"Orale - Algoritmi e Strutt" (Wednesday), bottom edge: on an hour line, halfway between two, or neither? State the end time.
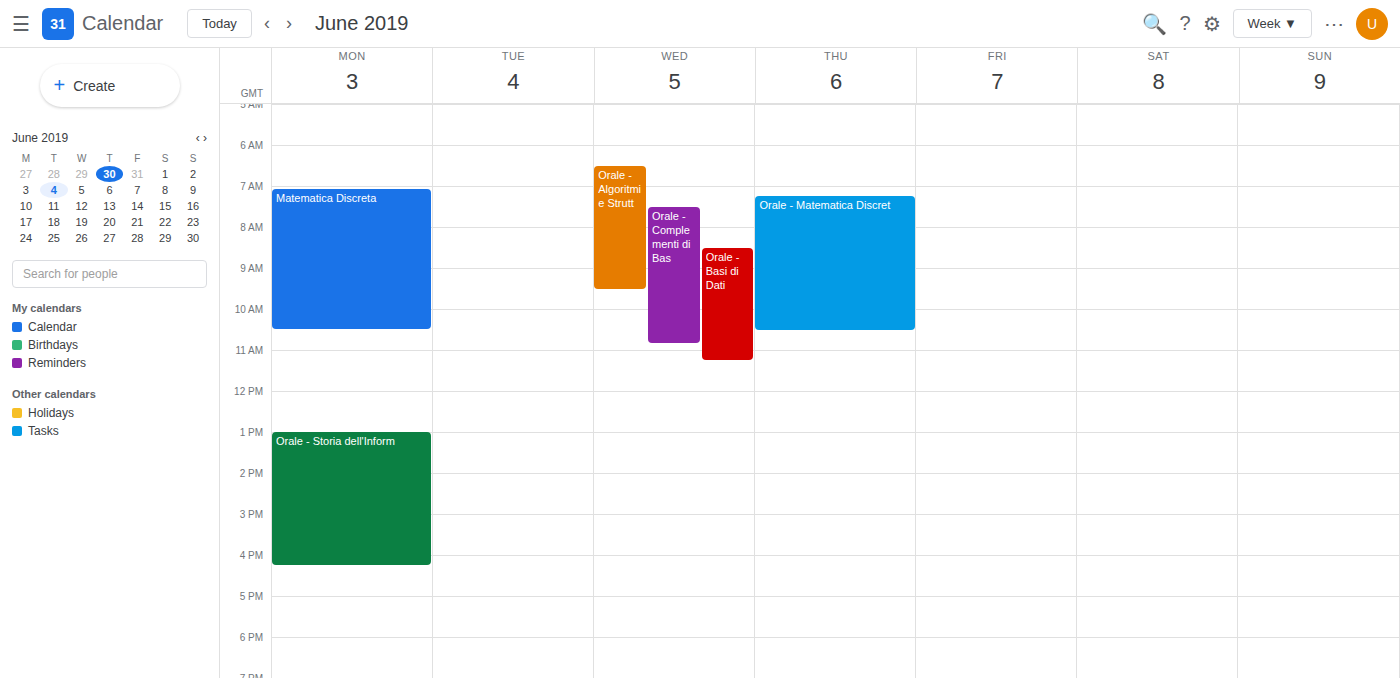
9:30 AM -- halfway between the 9 AM and 10 AM lines.